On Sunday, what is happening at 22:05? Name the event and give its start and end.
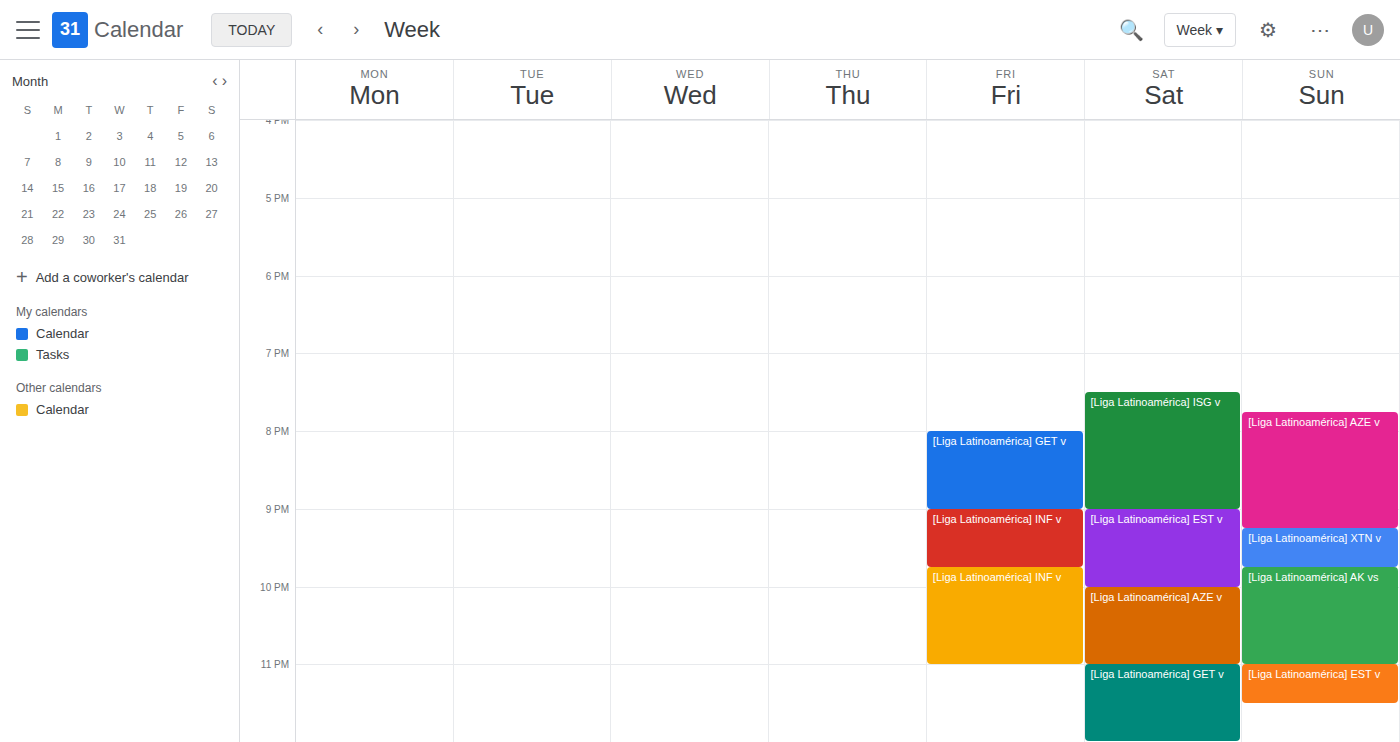
"[Liga Latinoamérica] AK vs", 21:45 to 23:00